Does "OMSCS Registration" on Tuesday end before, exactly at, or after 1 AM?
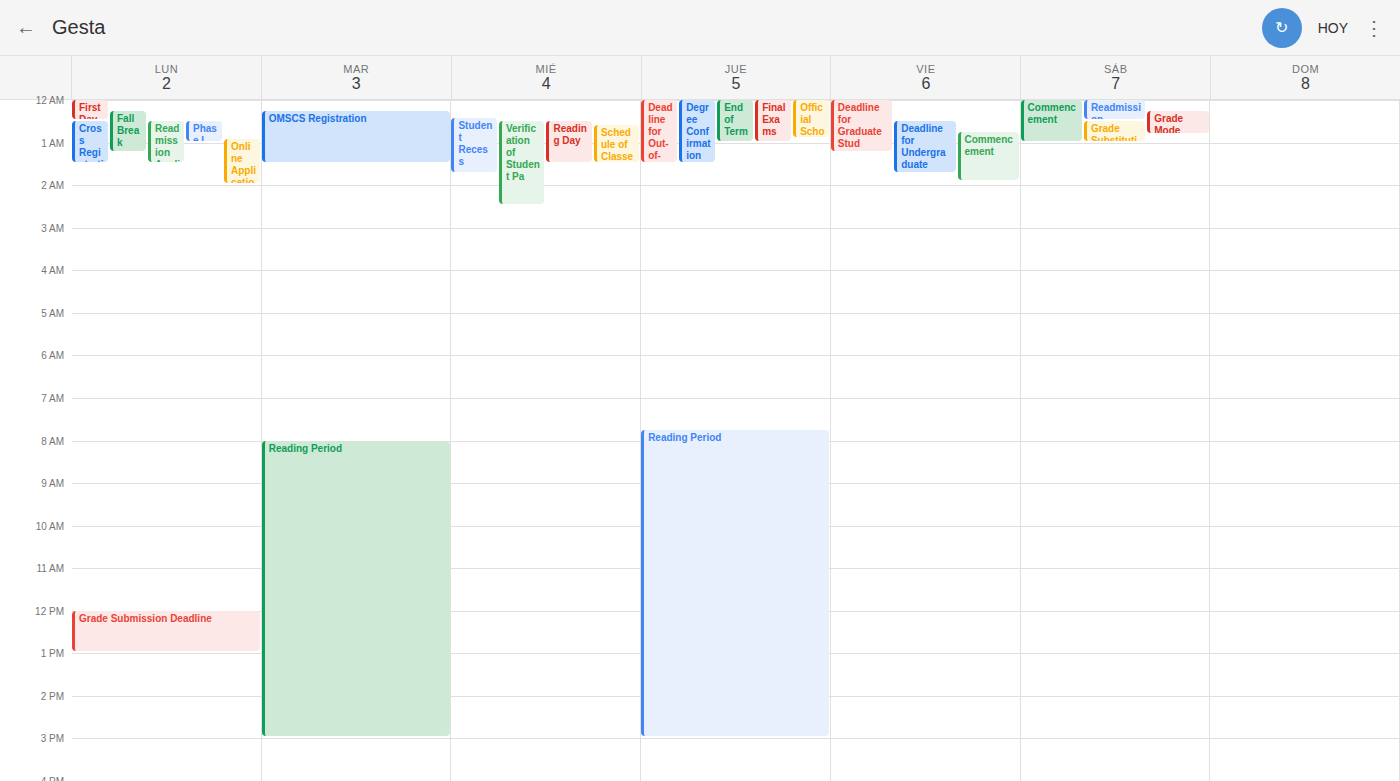
1:30 AM -- after 1 AM, 30 minutes below the 1 AM line.